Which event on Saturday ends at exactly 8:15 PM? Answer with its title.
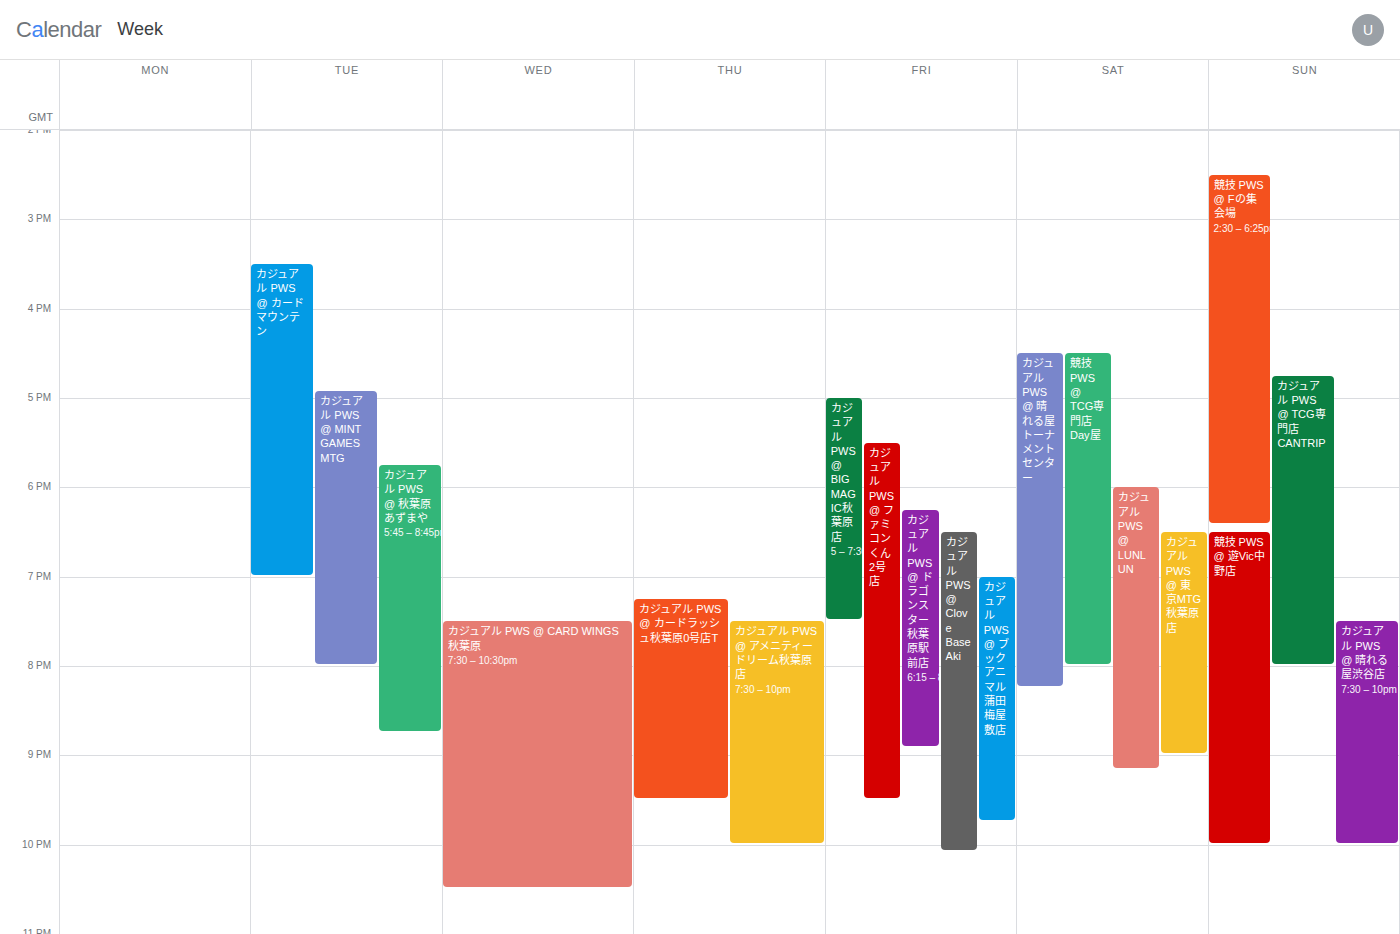
"カジュアル PWS @ 晴れる屋トーナメントセンター"